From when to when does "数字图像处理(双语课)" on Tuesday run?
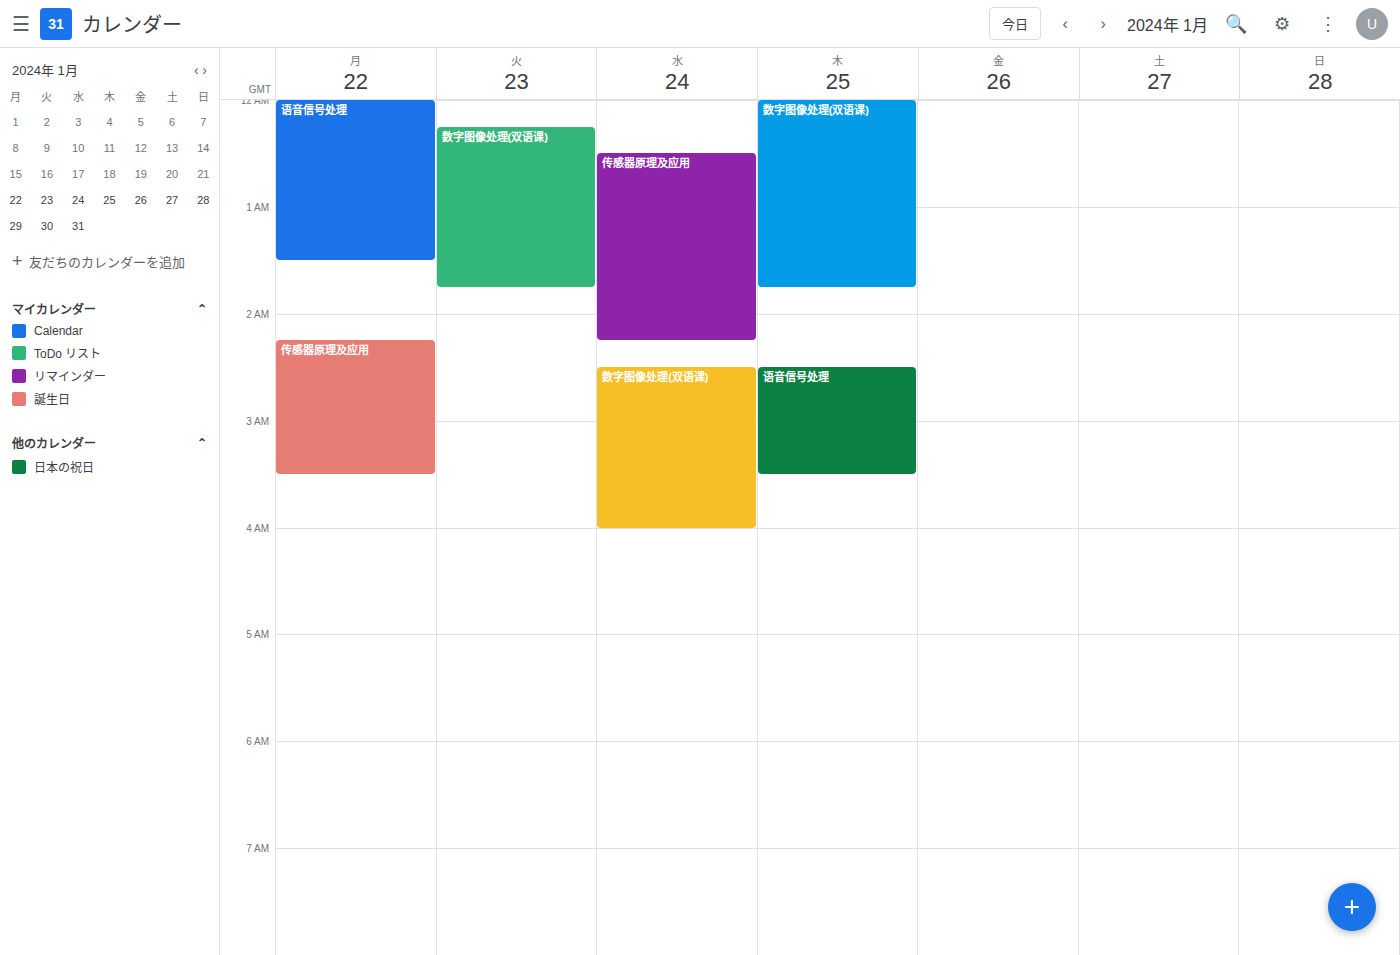
12:15 AM to 1:45 AM